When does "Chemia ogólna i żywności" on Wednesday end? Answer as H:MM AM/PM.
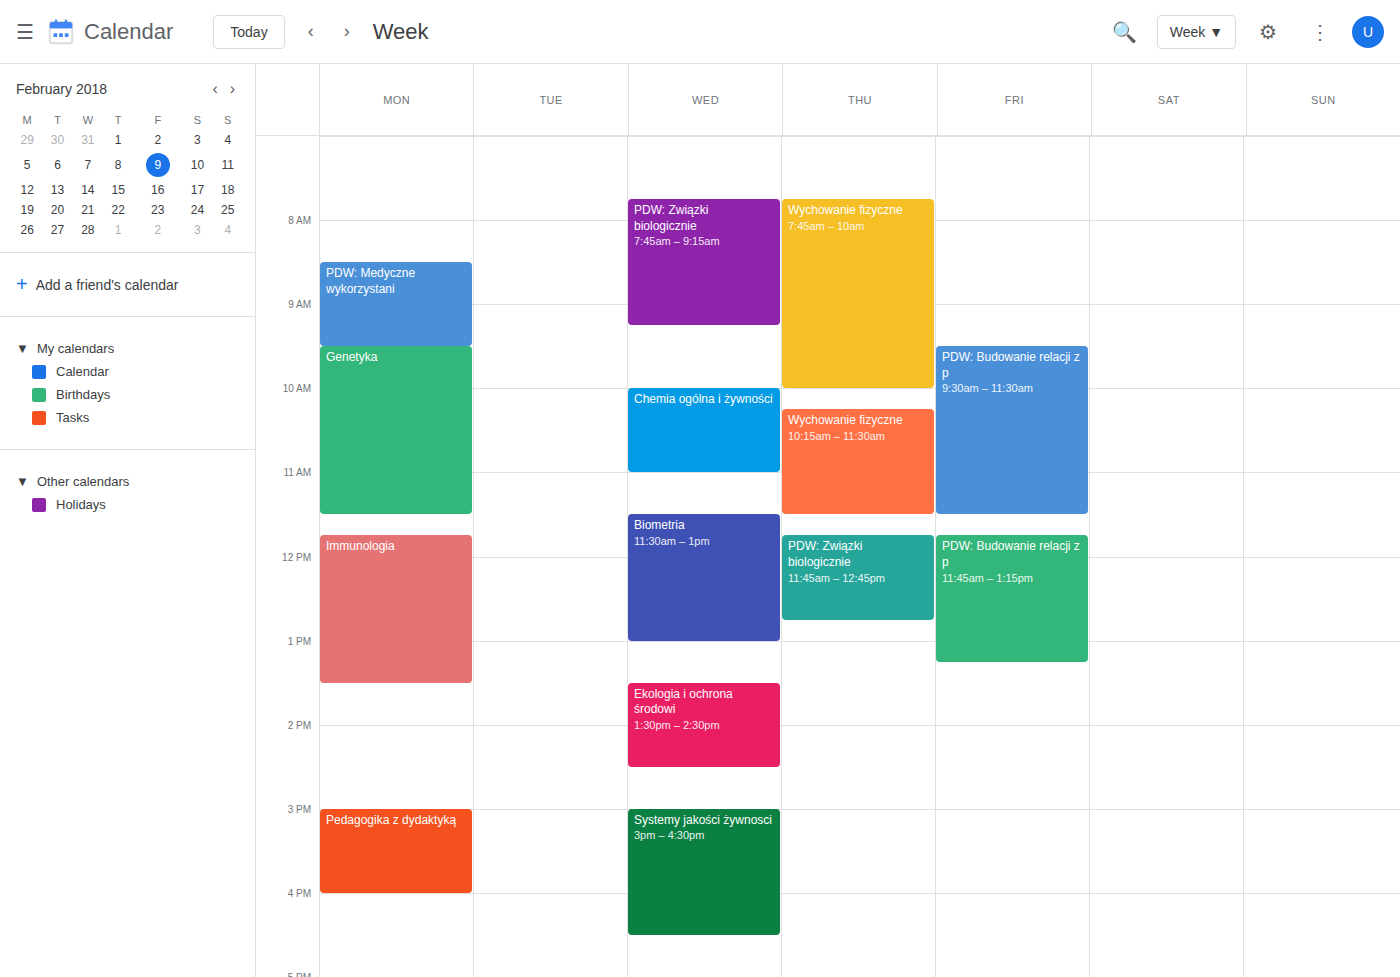
11:00 AM